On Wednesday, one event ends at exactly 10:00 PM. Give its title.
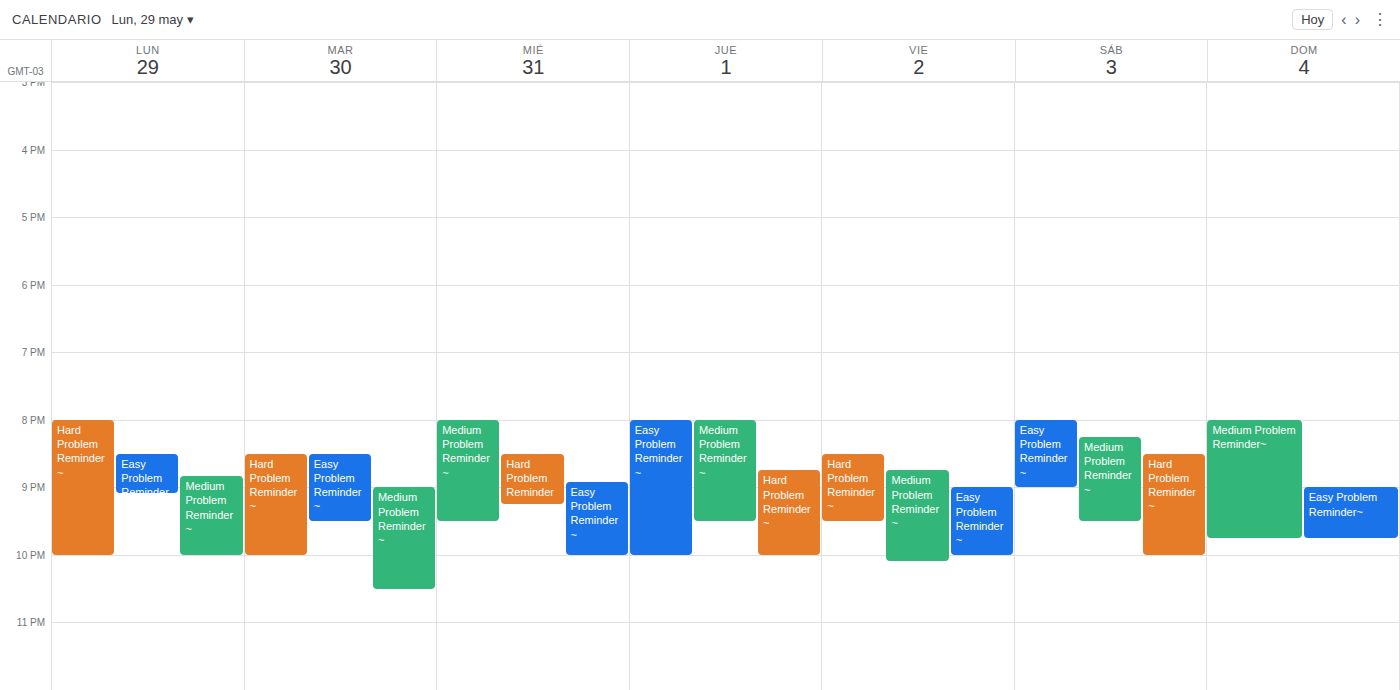
"Easy Problem Reminder~"